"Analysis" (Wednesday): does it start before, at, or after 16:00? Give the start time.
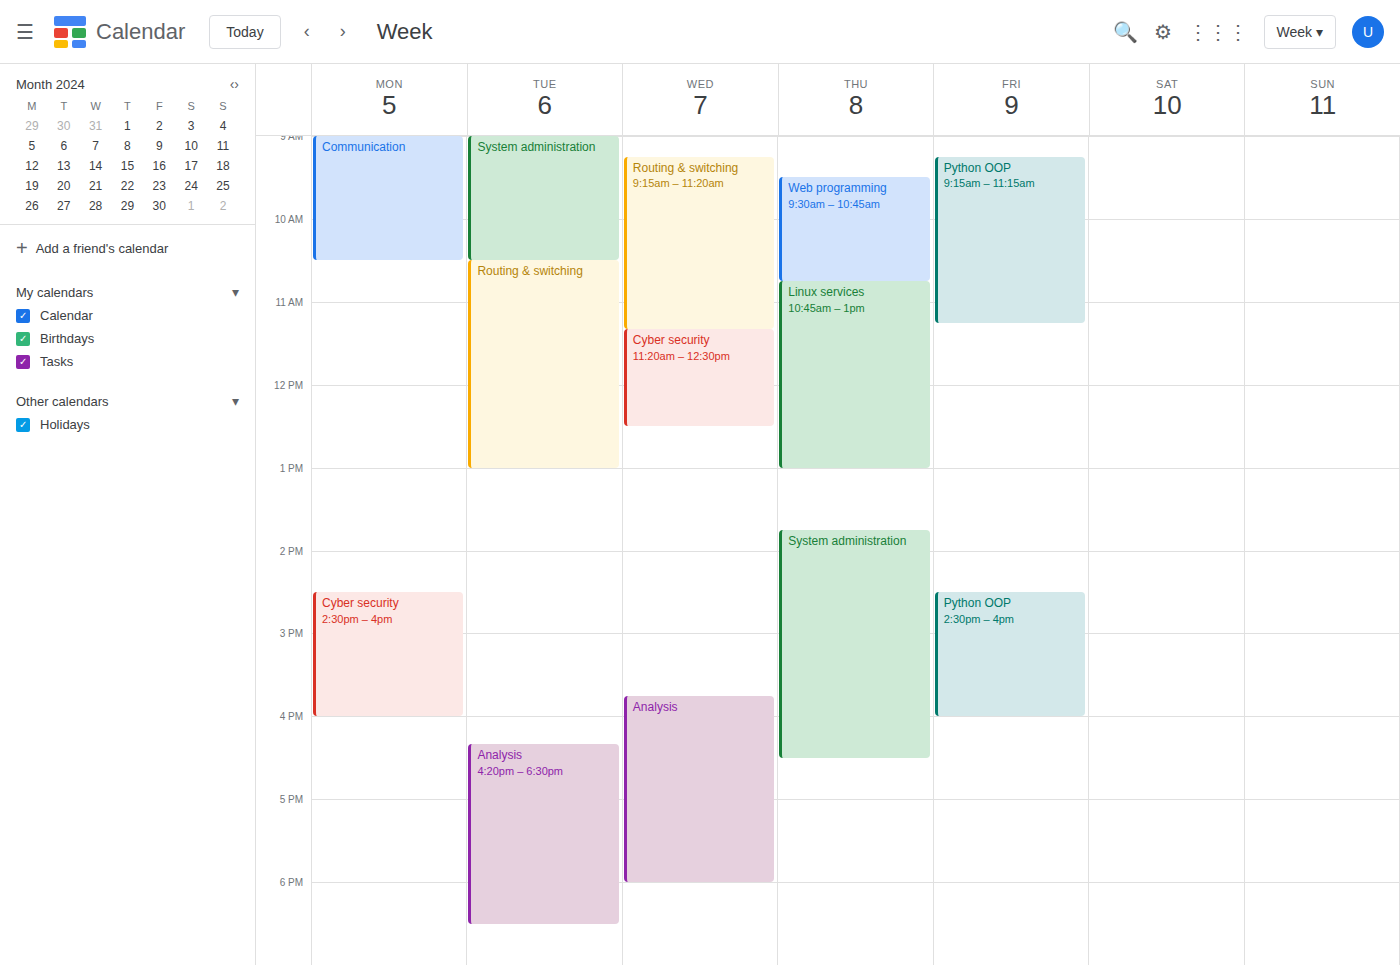
15:45 -- before 16:00, 15 minutes above the 16:00 line.